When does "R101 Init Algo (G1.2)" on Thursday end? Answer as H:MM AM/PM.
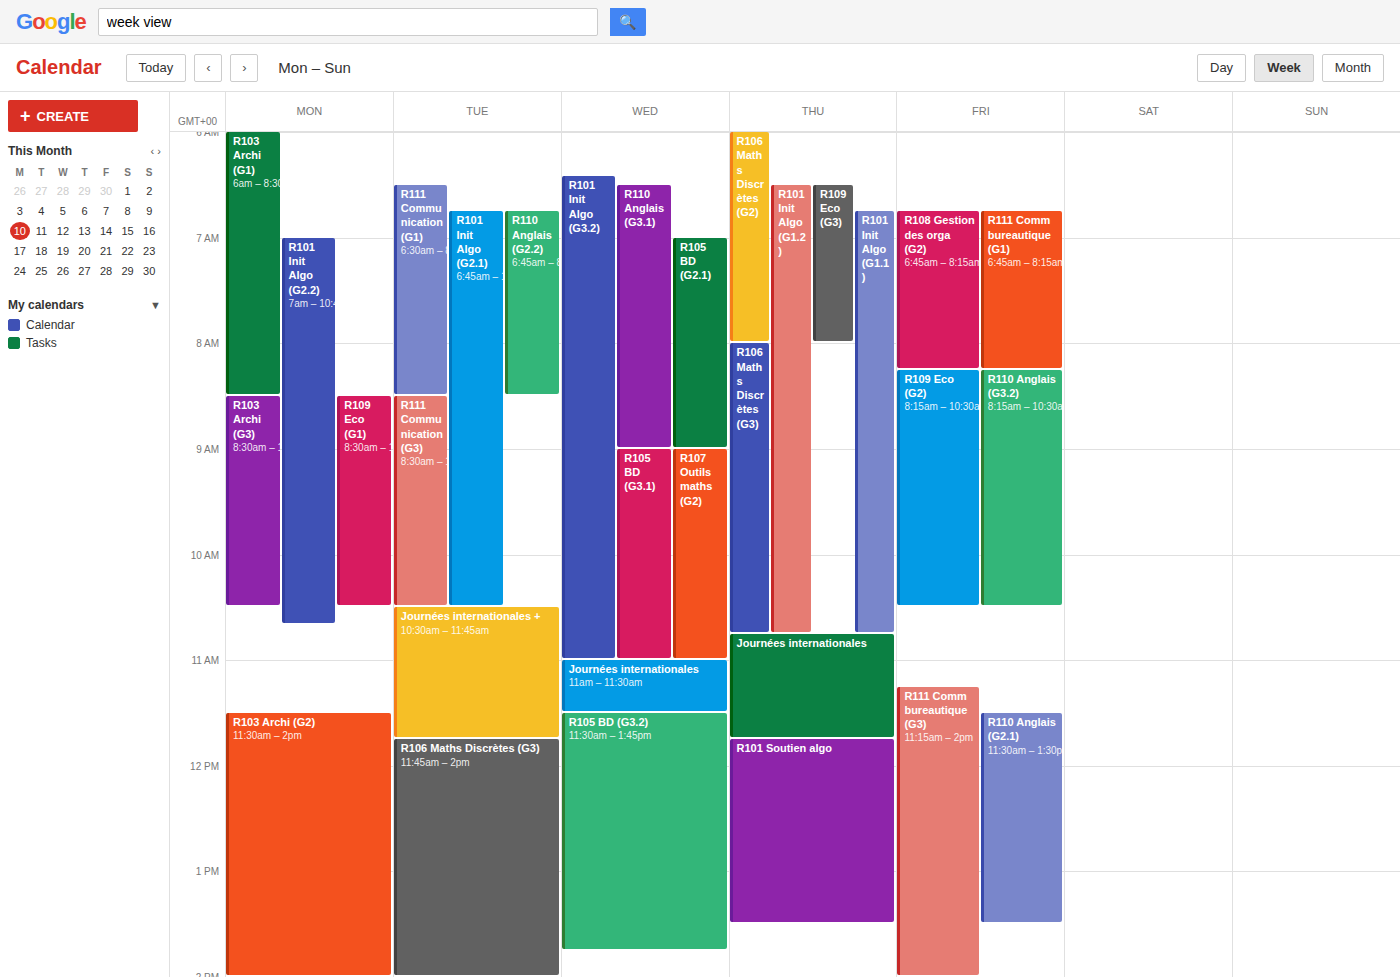
10:45 AM